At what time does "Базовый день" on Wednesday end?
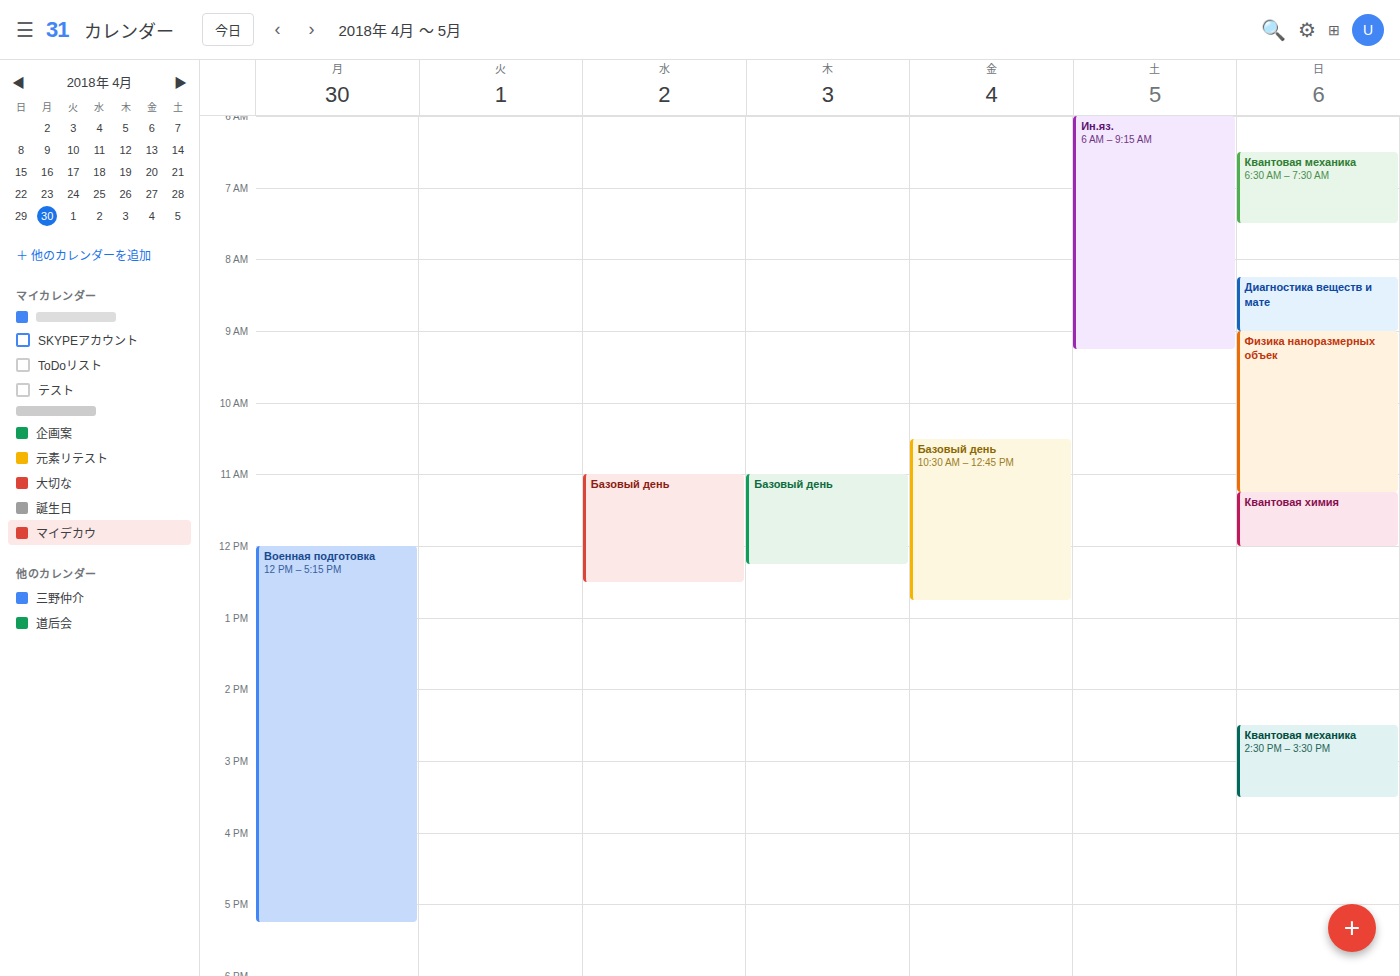
12:30